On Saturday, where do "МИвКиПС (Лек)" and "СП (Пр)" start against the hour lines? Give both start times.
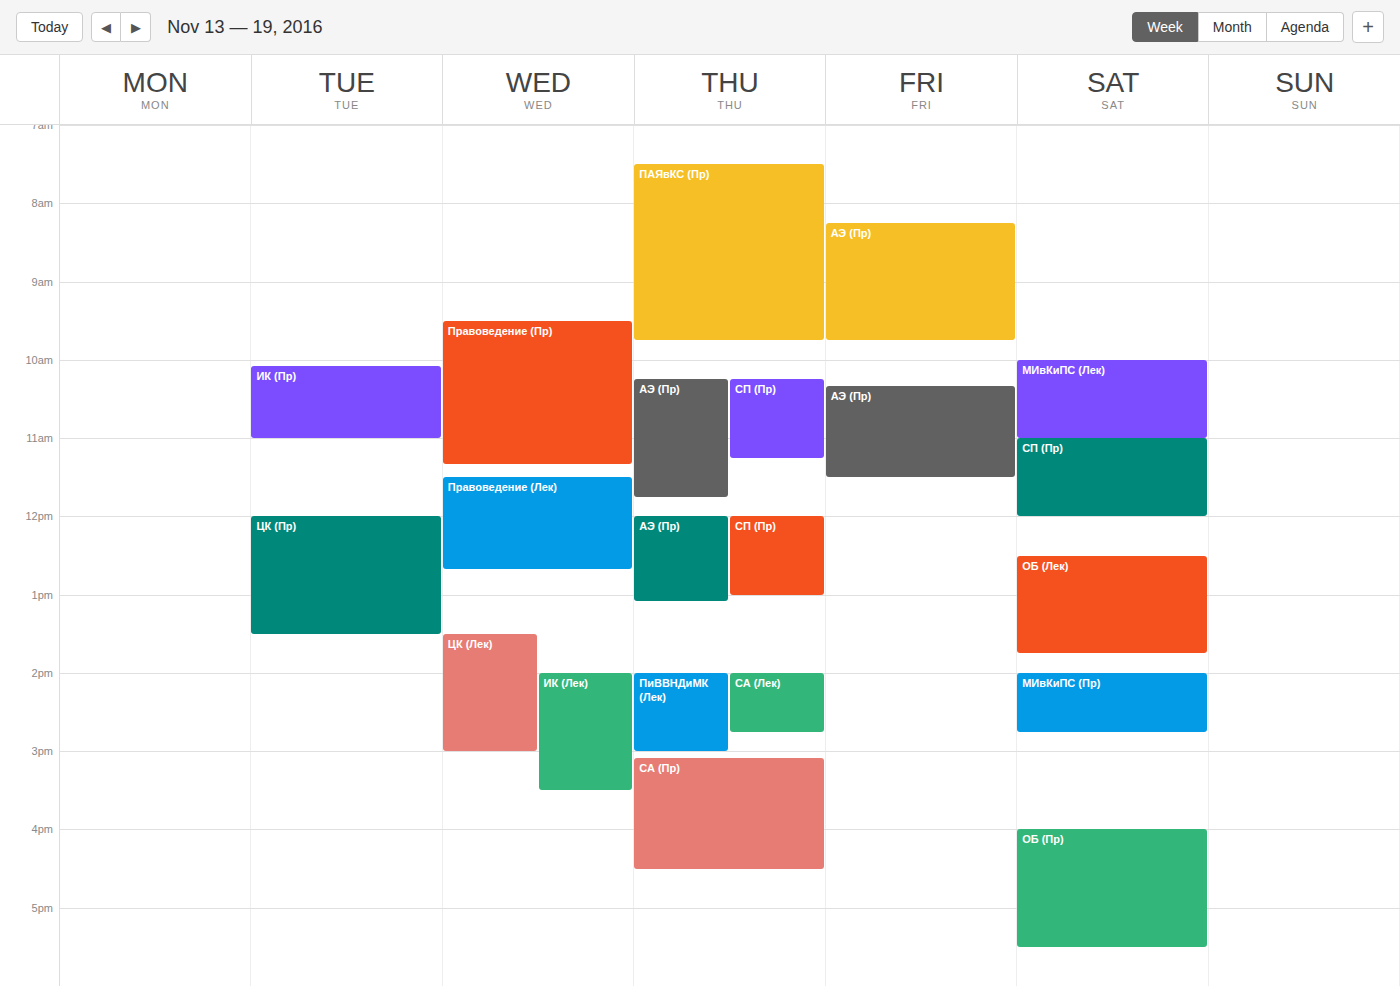
"МИвКиПС (Лек)": 10:00, exactly on the 10:00 line. "СП (Пр)": 11:00, exactly on the 11:00 line.